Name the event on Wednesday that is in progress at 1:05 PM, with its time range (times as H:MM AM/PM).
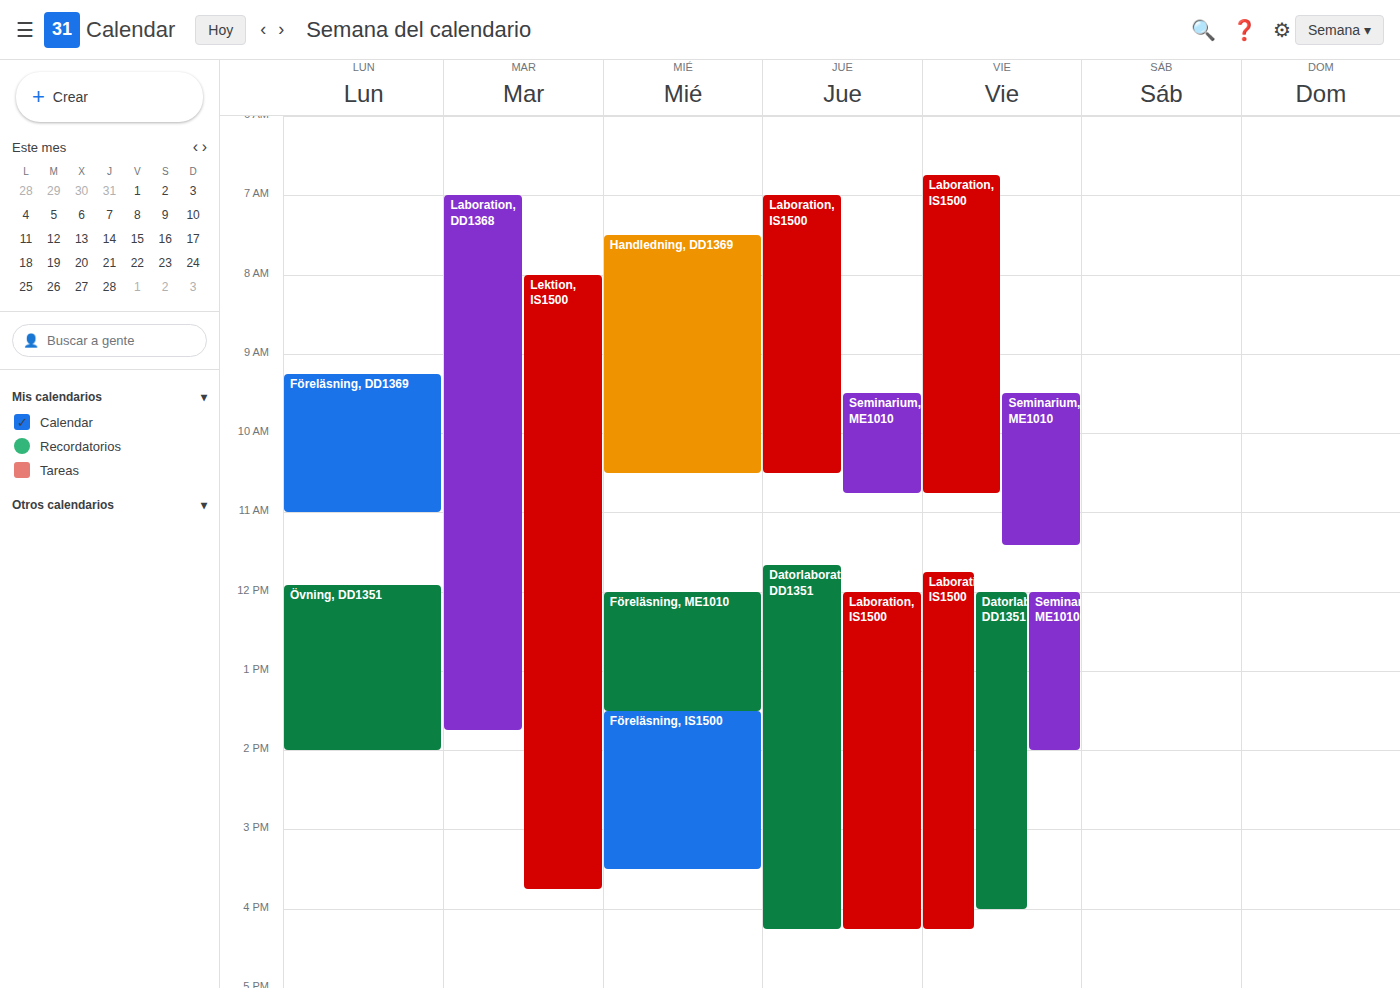
"Föreläsning, ME1010", 12:00 PM to 1:30 PM